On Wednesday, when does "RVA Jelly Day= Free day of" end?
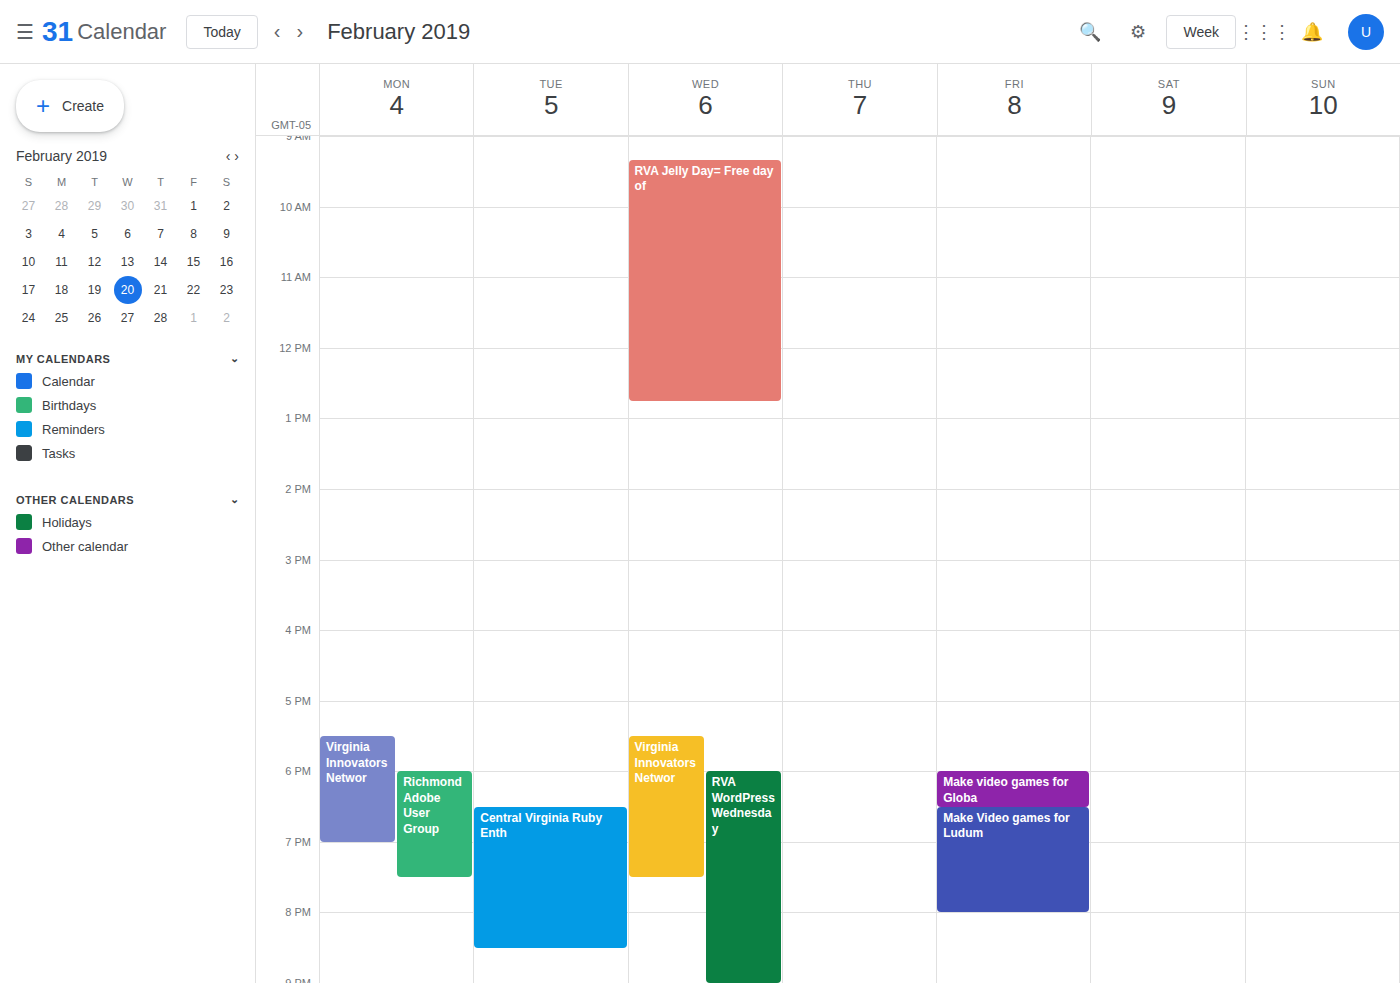
12:45